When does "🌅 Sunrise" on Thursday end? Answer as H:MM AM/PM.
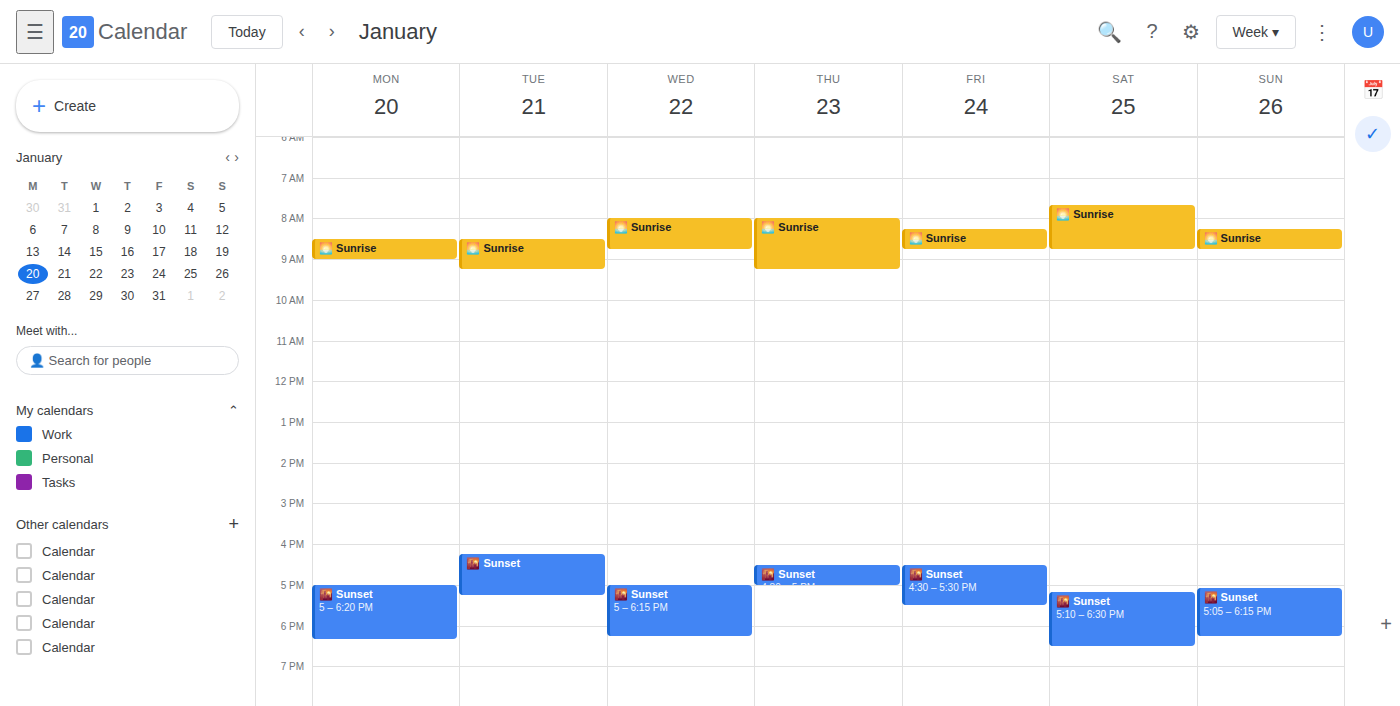
9:15 AM